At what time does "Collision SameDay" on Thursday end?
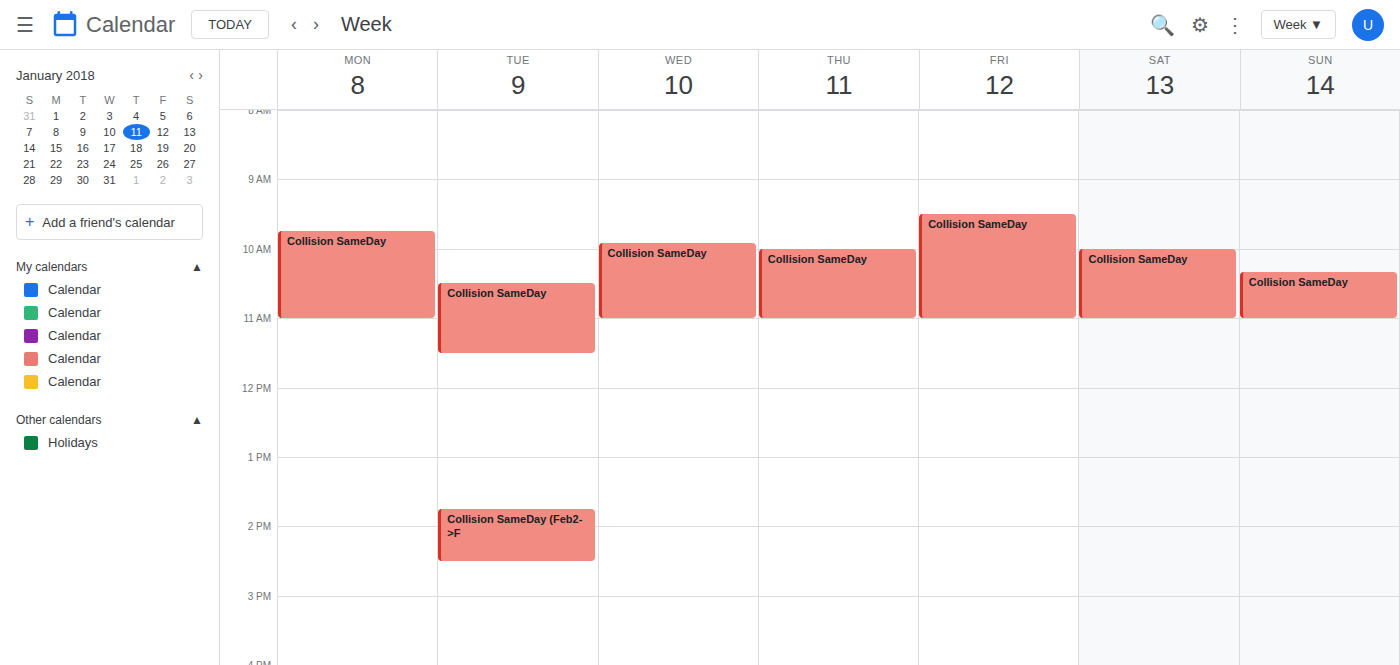
11:00 AM